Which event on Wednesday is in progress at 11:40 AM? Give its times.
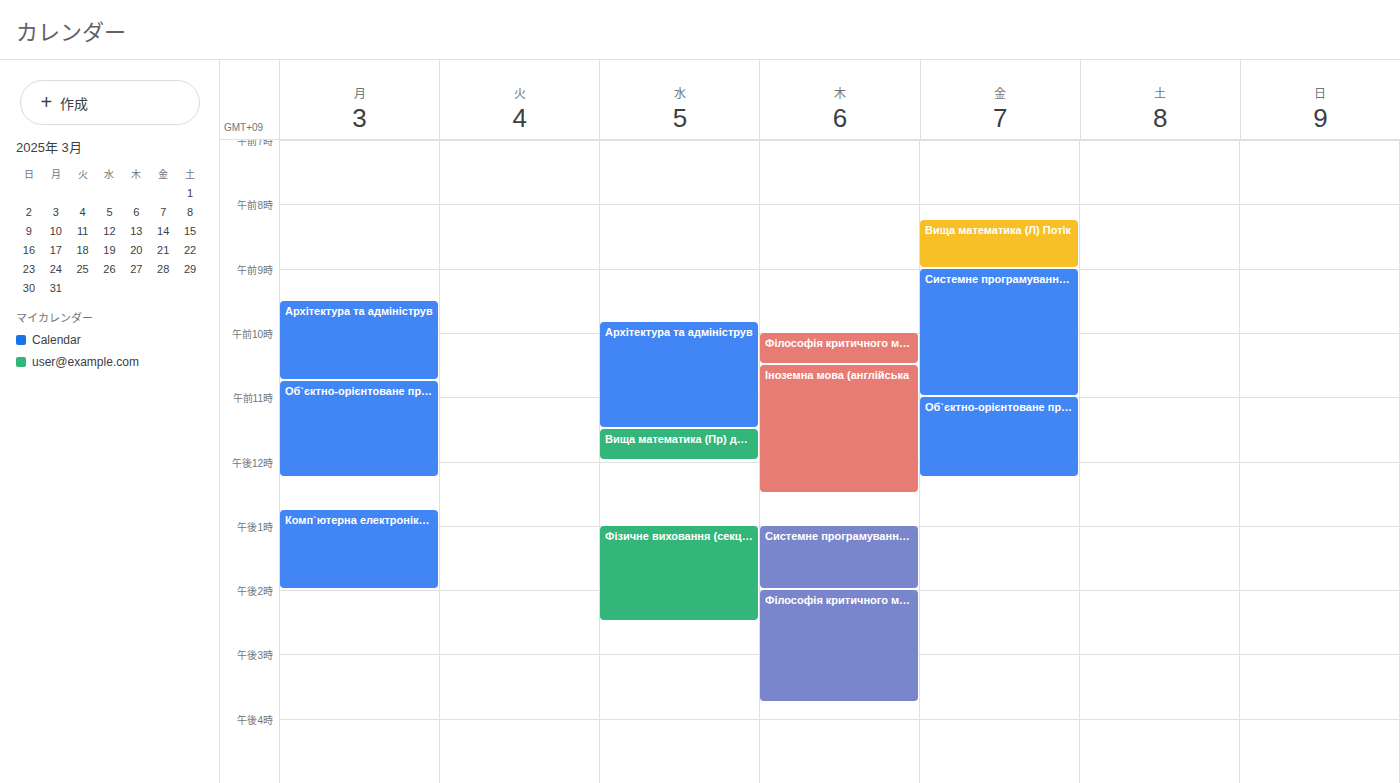
"Вища математика (Пр) доцен", 11:30 AM to 12:00 PM